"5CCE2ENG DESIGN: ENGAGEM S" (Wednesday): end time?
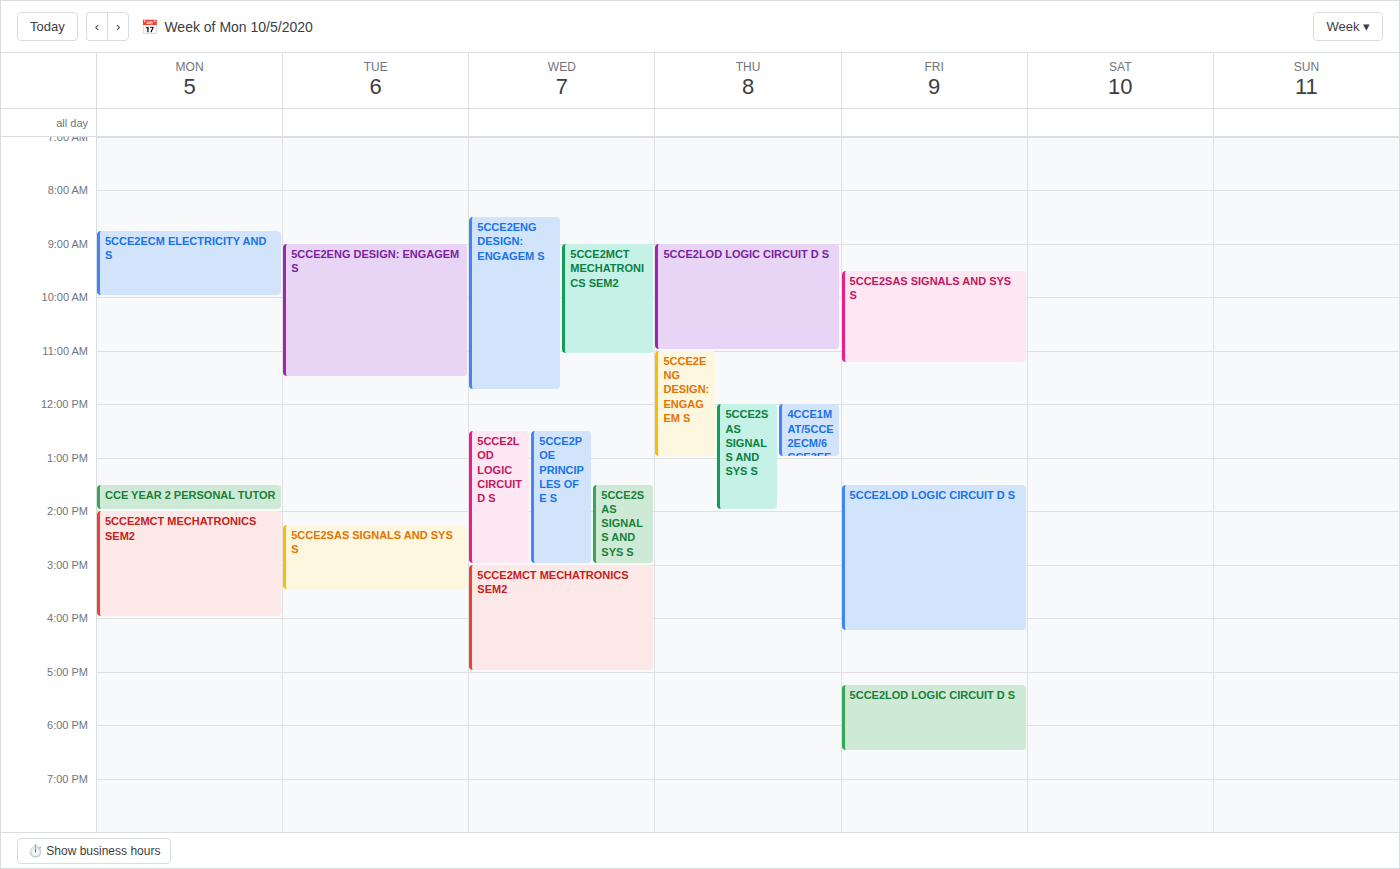
11:45 AM